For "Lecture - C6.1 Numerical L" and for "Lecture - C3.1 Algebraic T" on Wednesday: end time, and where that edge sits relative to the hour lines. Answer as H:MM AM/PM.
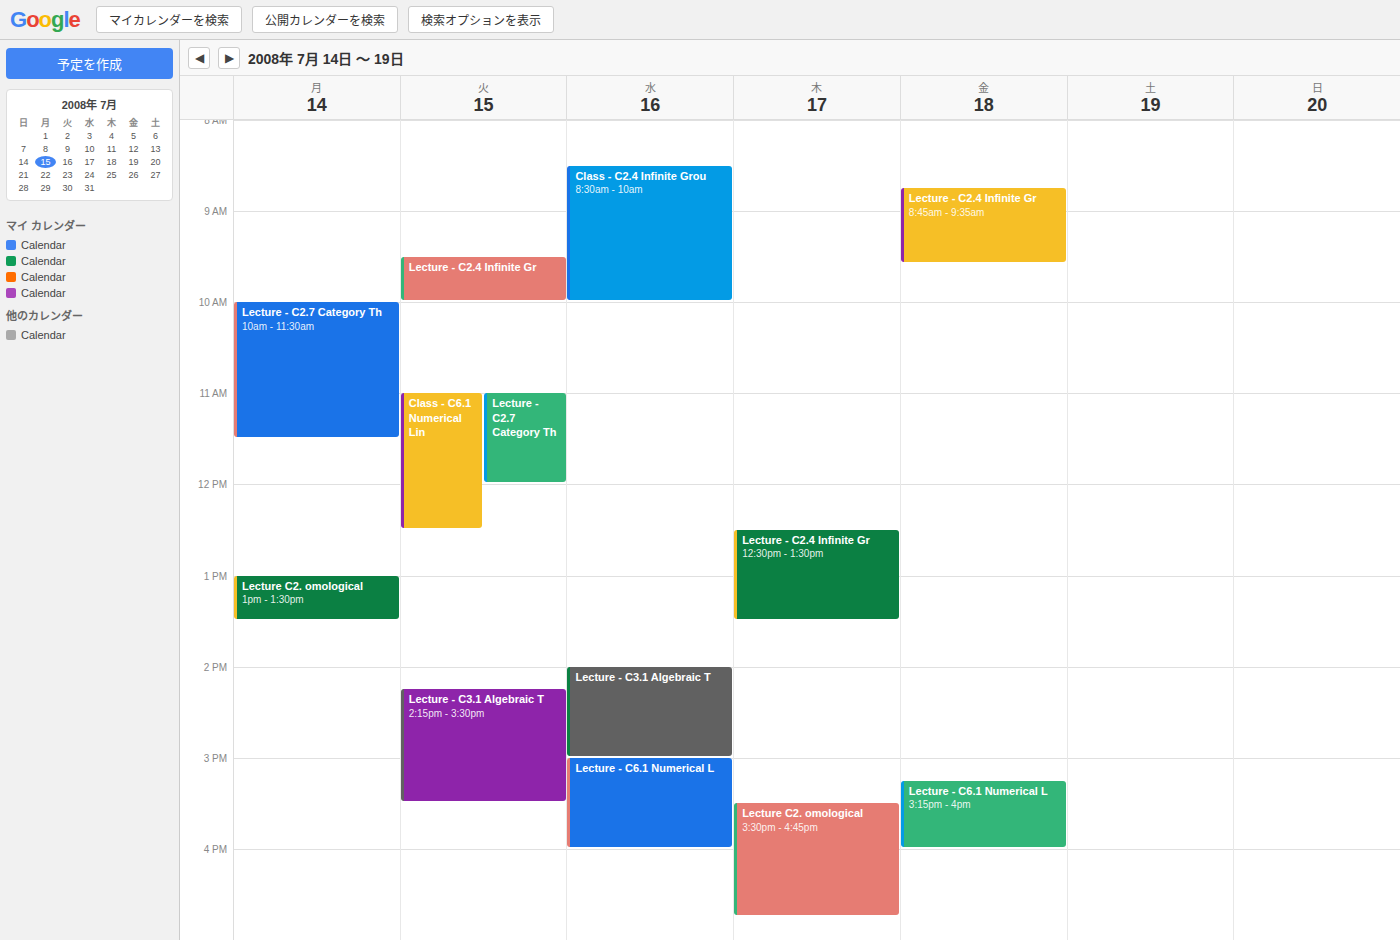
"Lecture - C6.1 Numerical L": 4:00 PM, exactly on the 4 PM line. "Lecture - C3.1 Algebraic T": 3:00 PM, exactly on the 3 PM line.